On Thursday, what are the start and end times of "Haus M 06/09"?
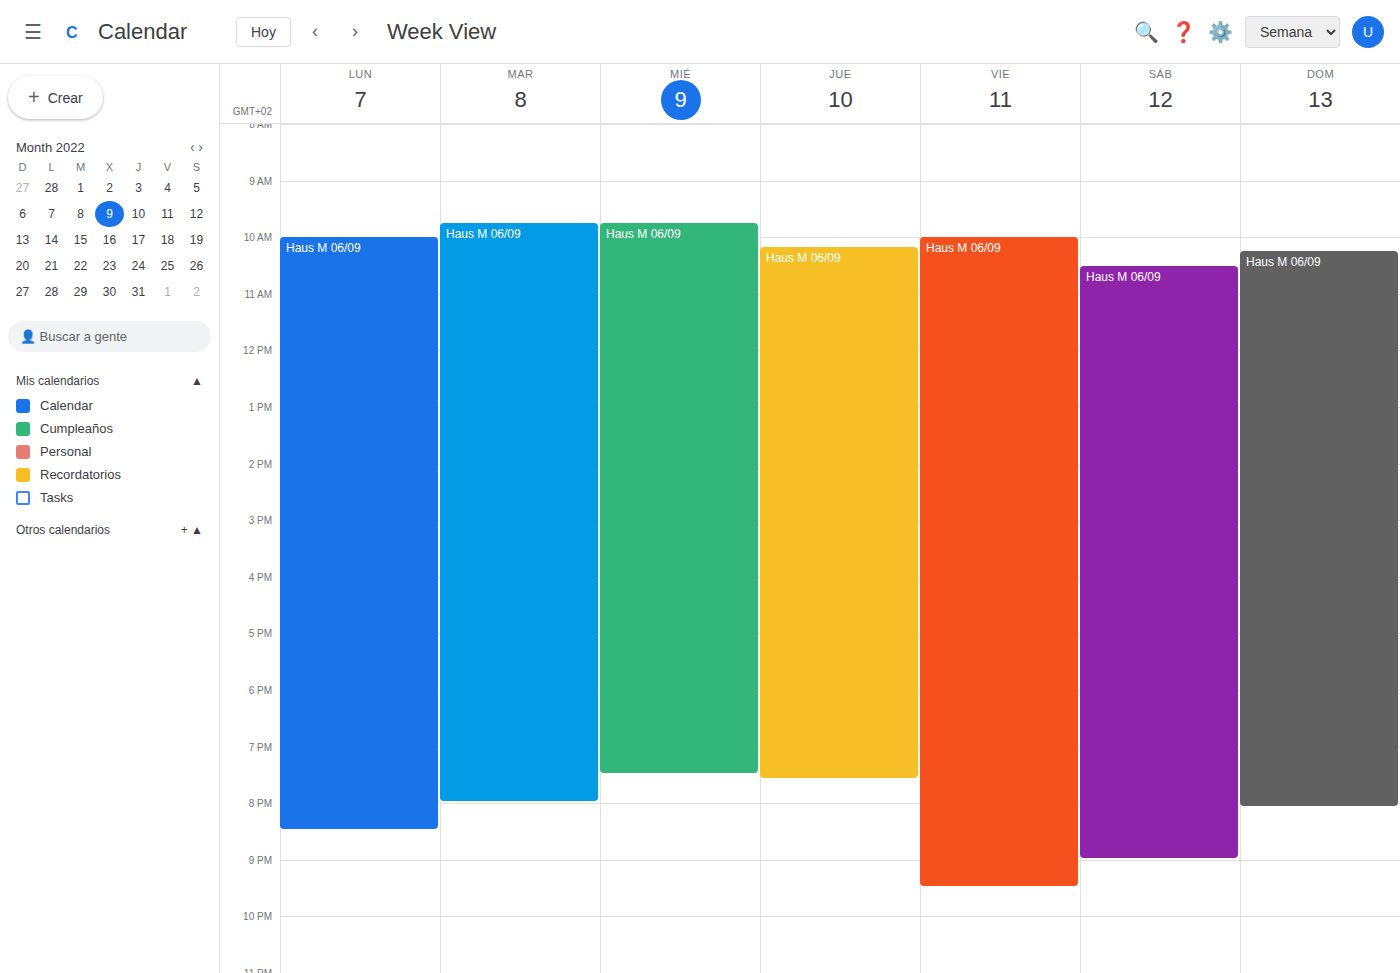
10:10 to 19:35